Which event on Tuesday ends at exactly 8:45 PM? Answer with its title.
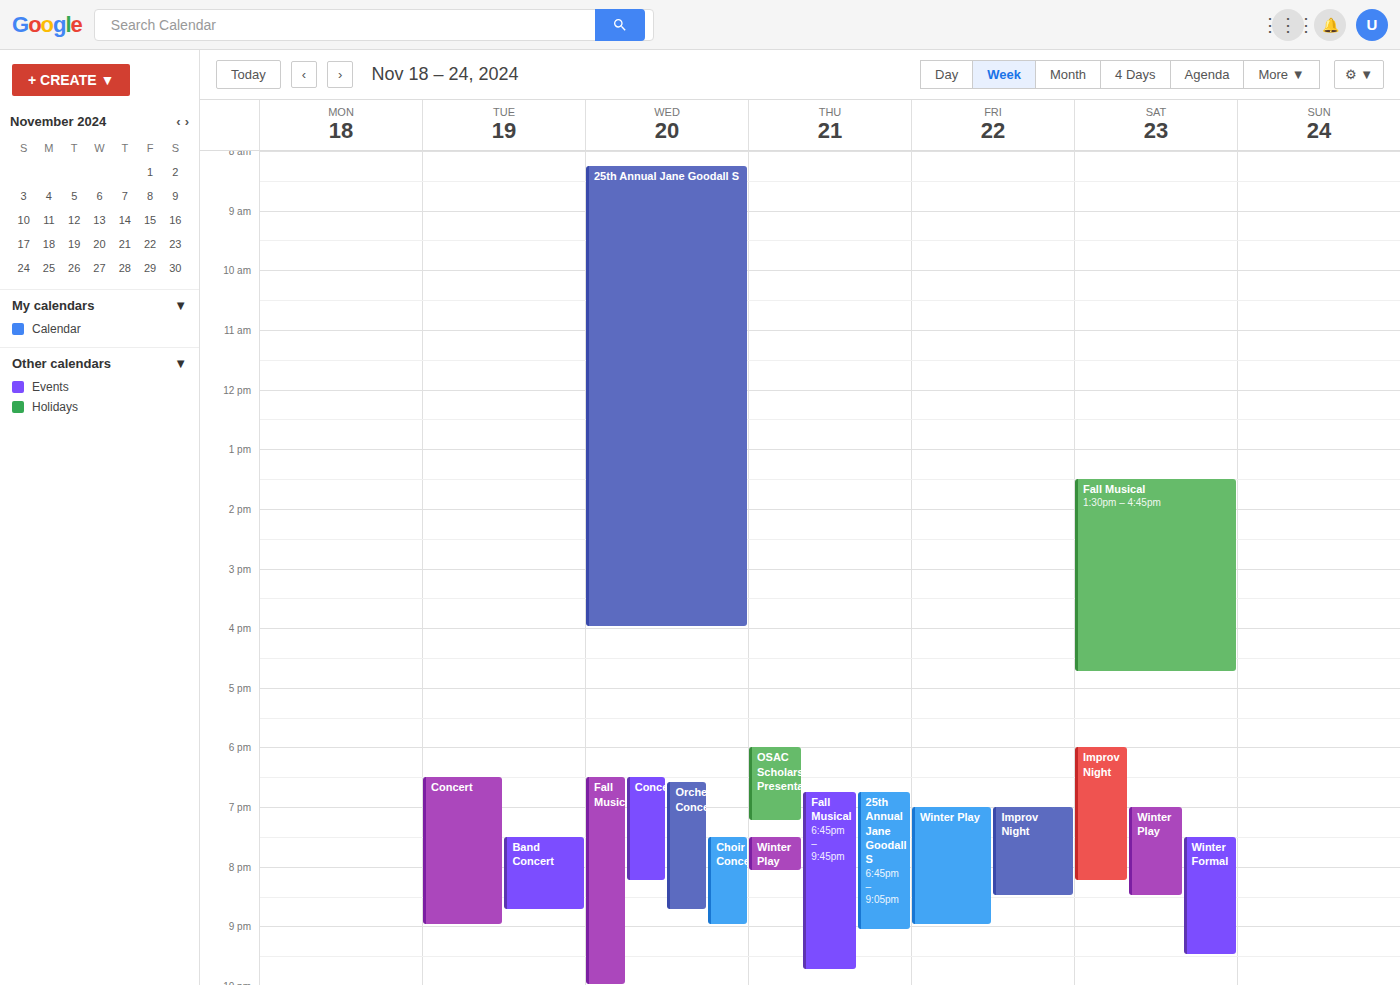
"Band Concert"